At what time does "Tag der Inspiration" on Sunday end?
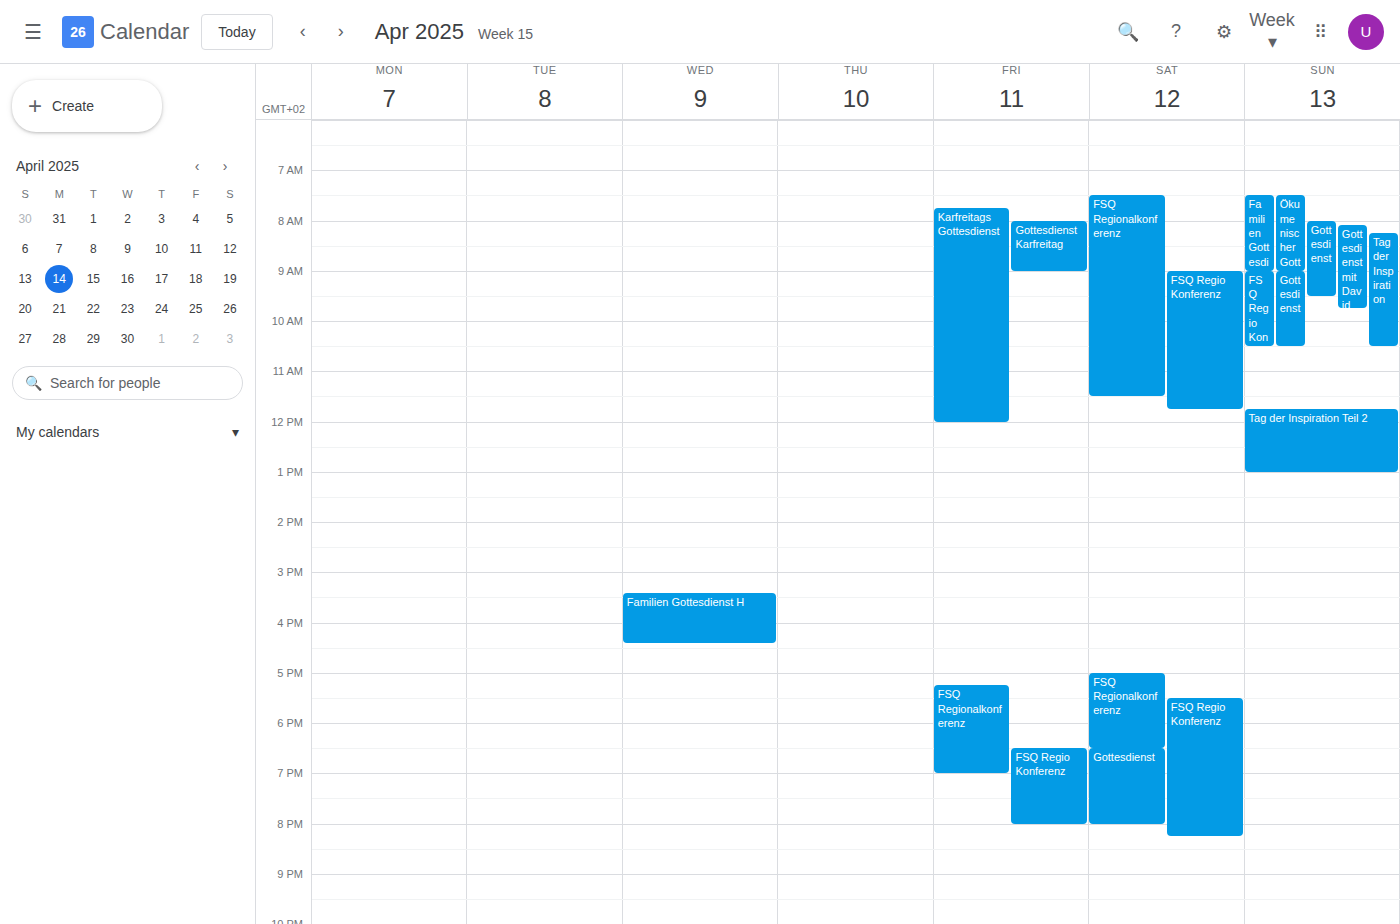
10:30 AM